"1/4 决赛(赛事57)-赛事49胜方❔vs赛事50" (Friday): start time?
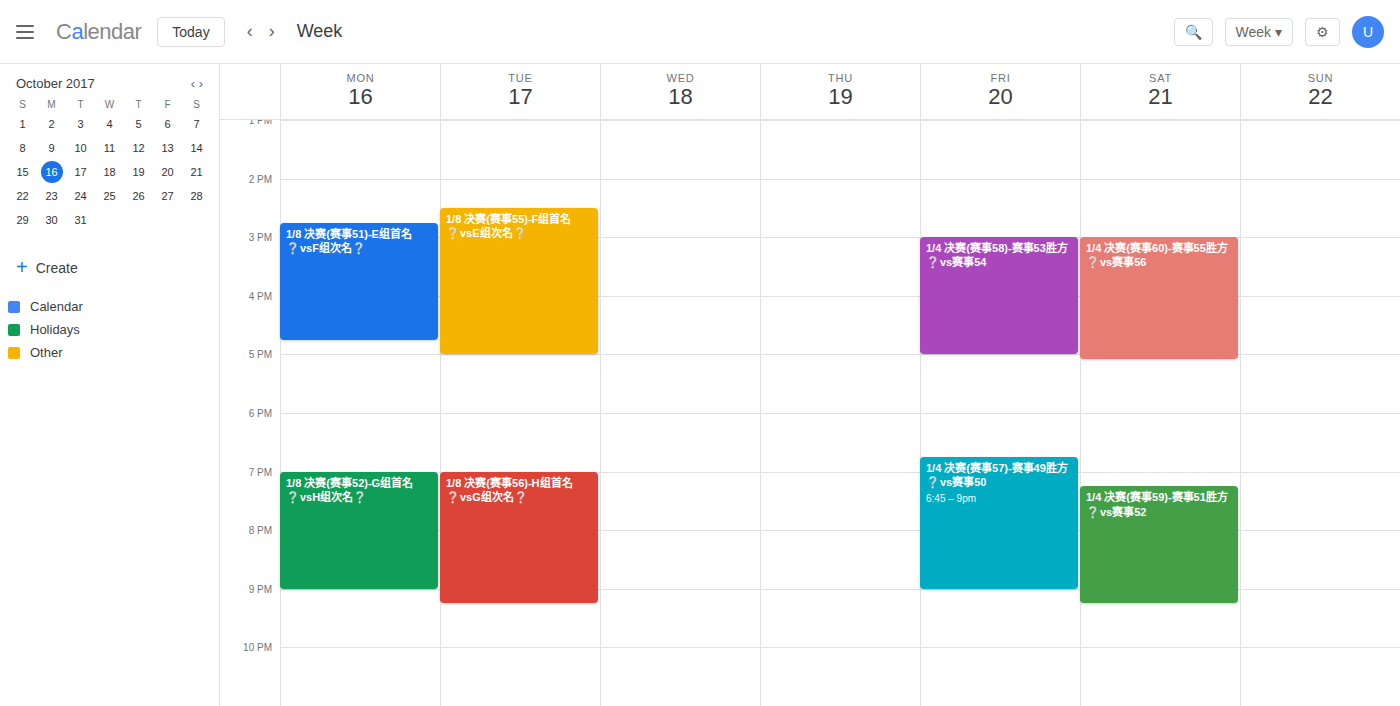
6:45 PM